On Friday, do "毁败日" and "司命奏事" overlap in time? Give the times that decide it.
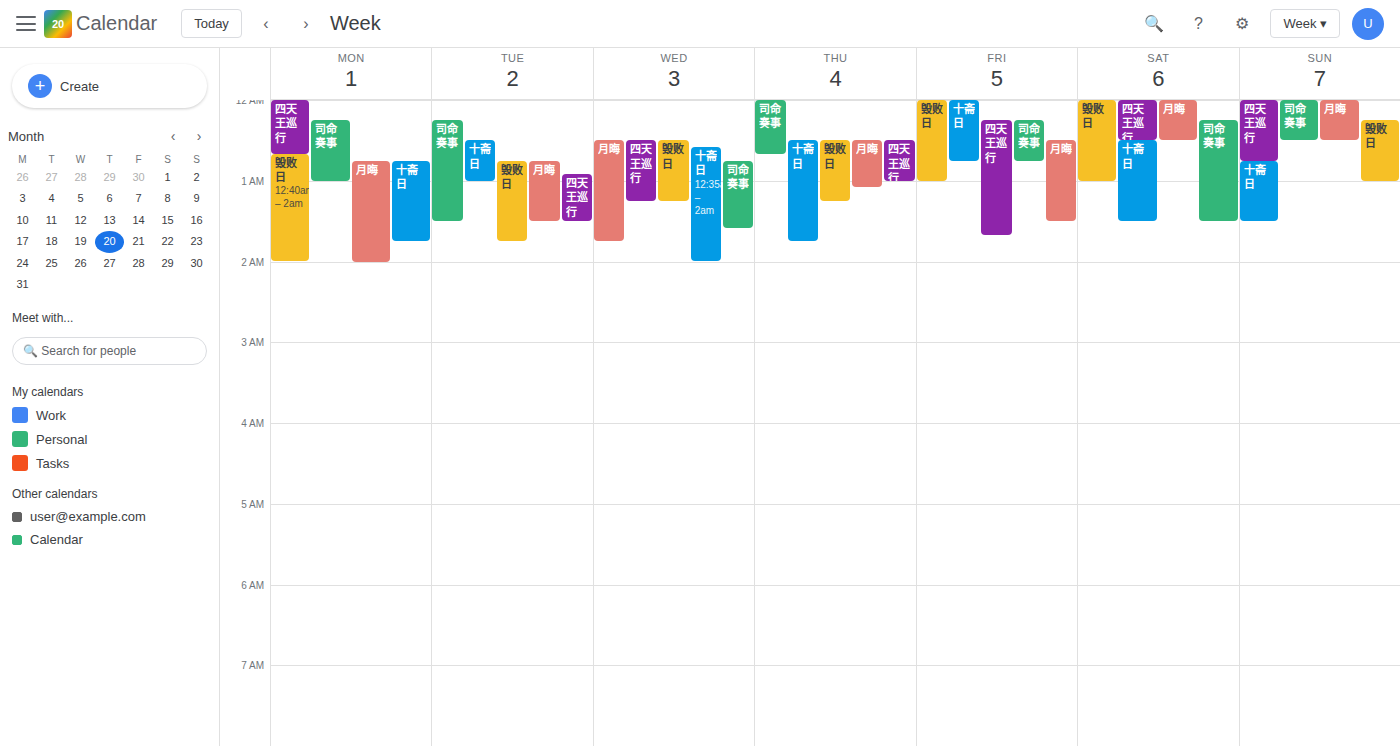
"司命奏事" runs 12:15 AM to 12:45 AM, inside "毁败日" -- they overlap.